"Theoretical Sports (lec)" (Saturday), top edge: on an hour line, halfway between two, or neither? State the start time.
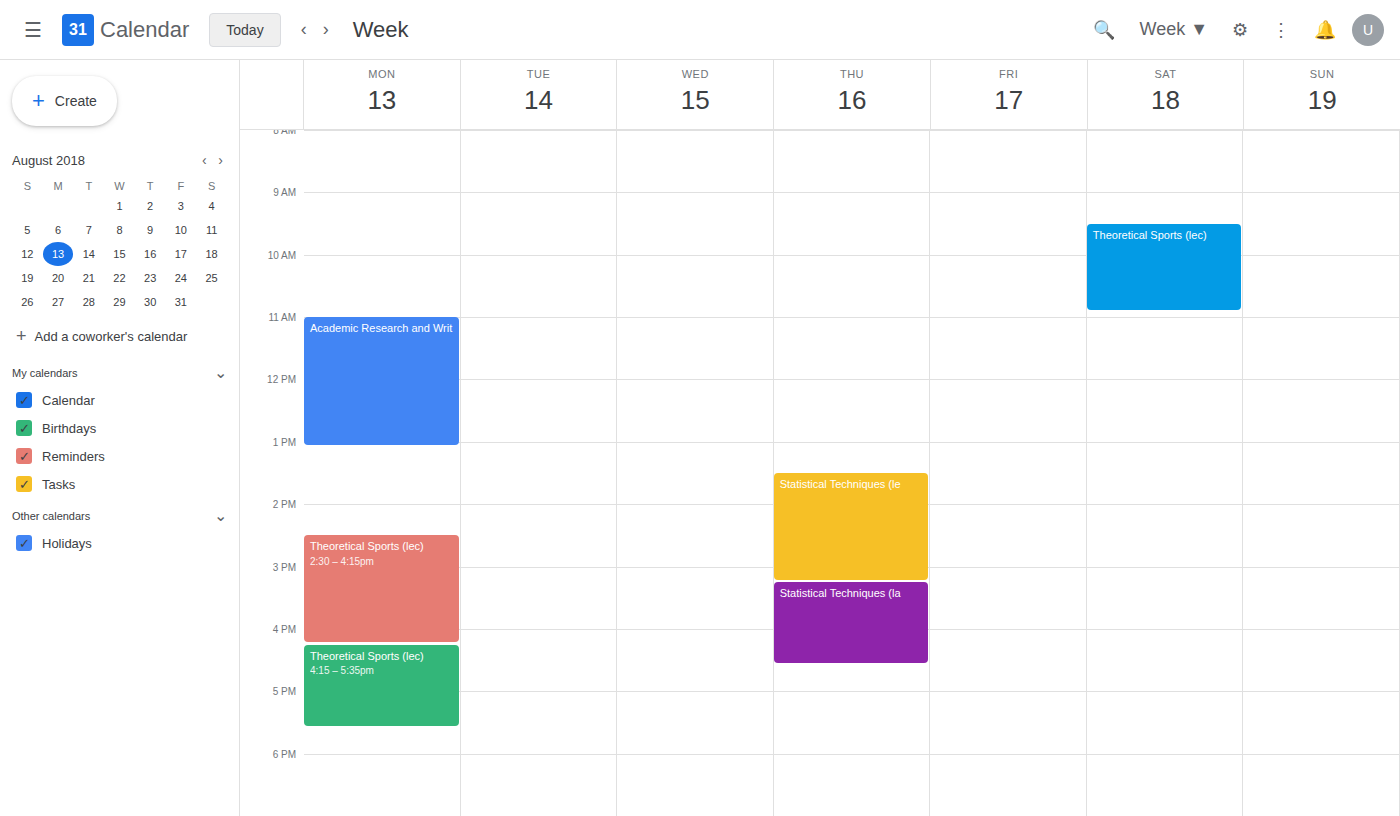
9:30 AM -- halfway between the 9 AM and 10 AM lines.